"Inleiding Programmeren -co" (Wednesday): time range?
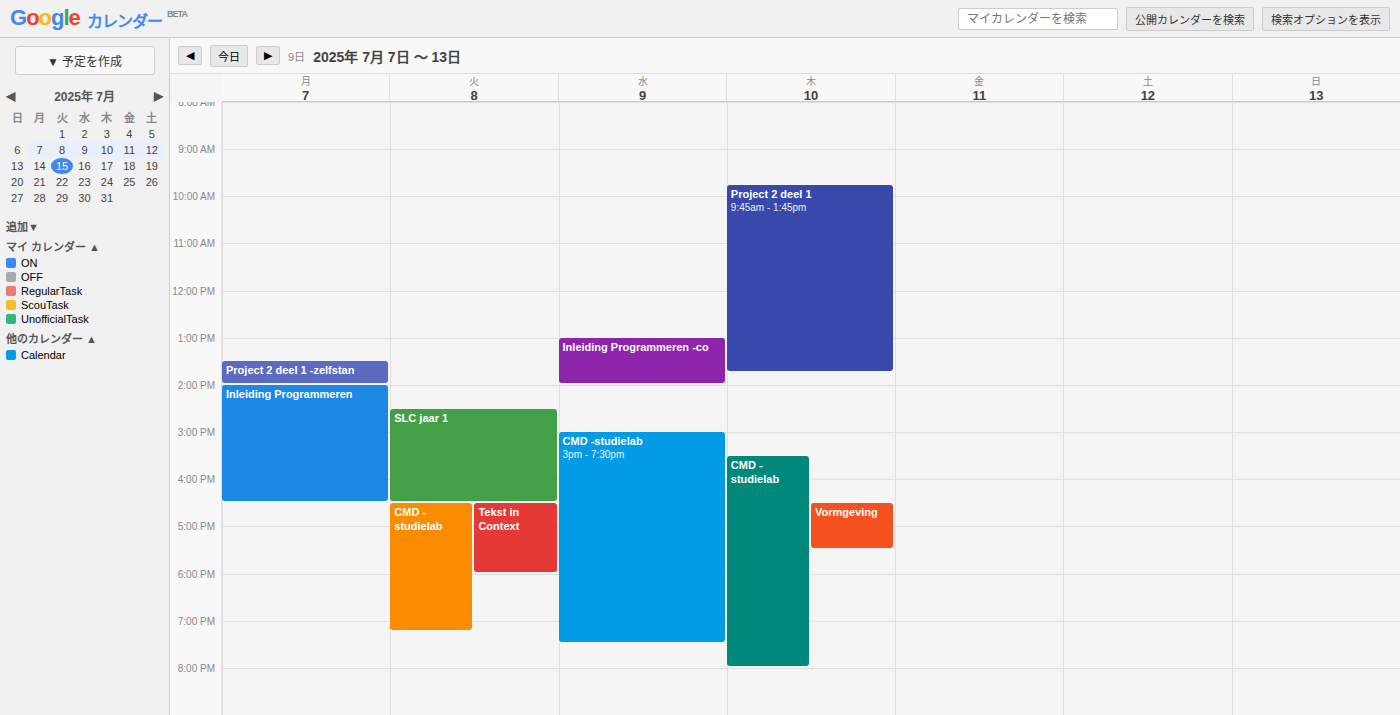
1:00 PM to 2:00 PM